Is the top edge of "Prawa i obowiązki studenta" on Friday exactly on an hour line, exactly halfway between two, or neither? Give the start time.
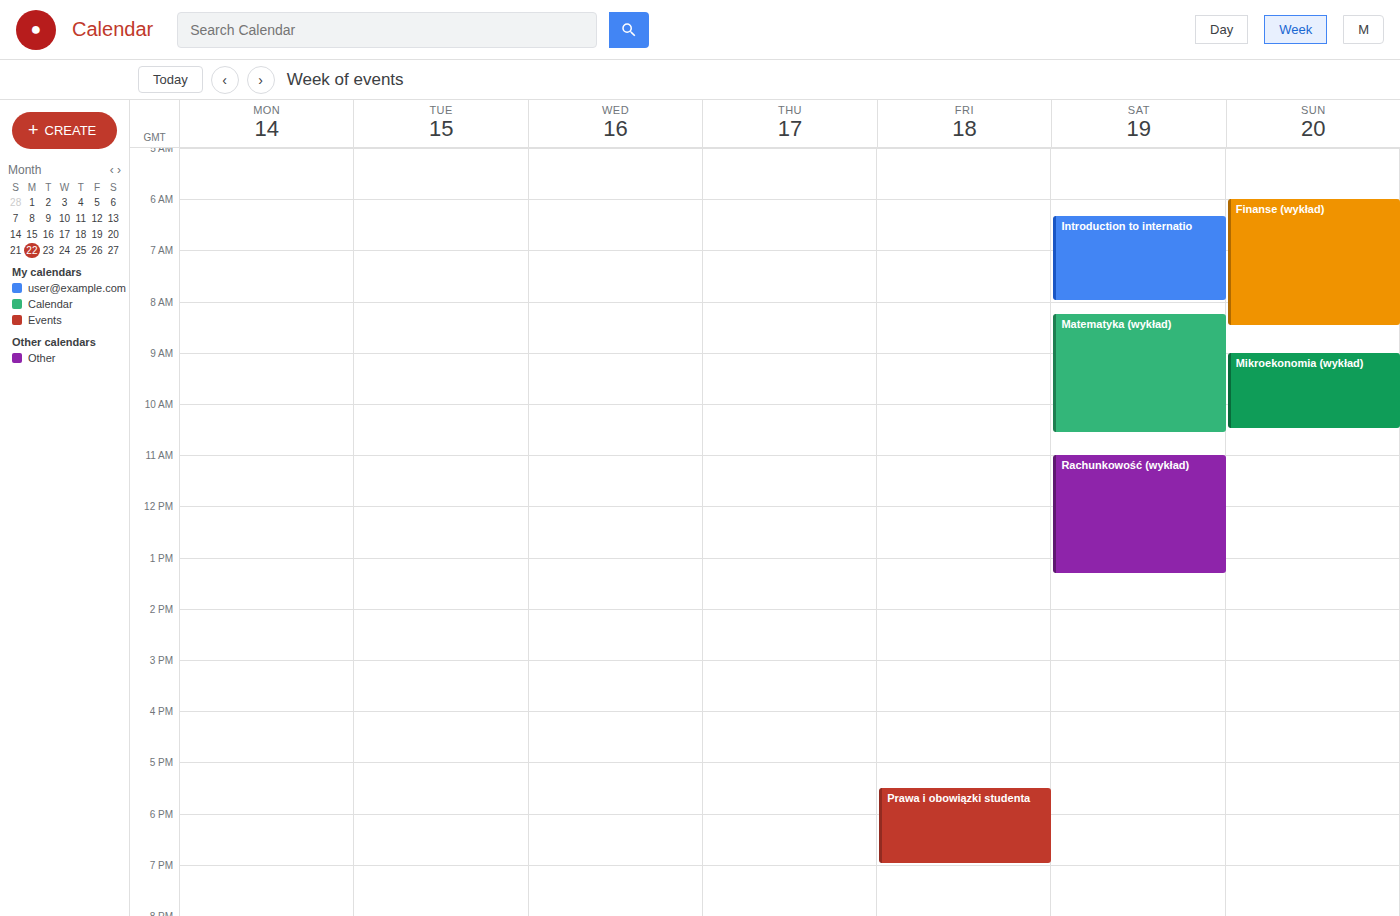
17:30 -- halfway between the 17:00 and 18:00 lines.